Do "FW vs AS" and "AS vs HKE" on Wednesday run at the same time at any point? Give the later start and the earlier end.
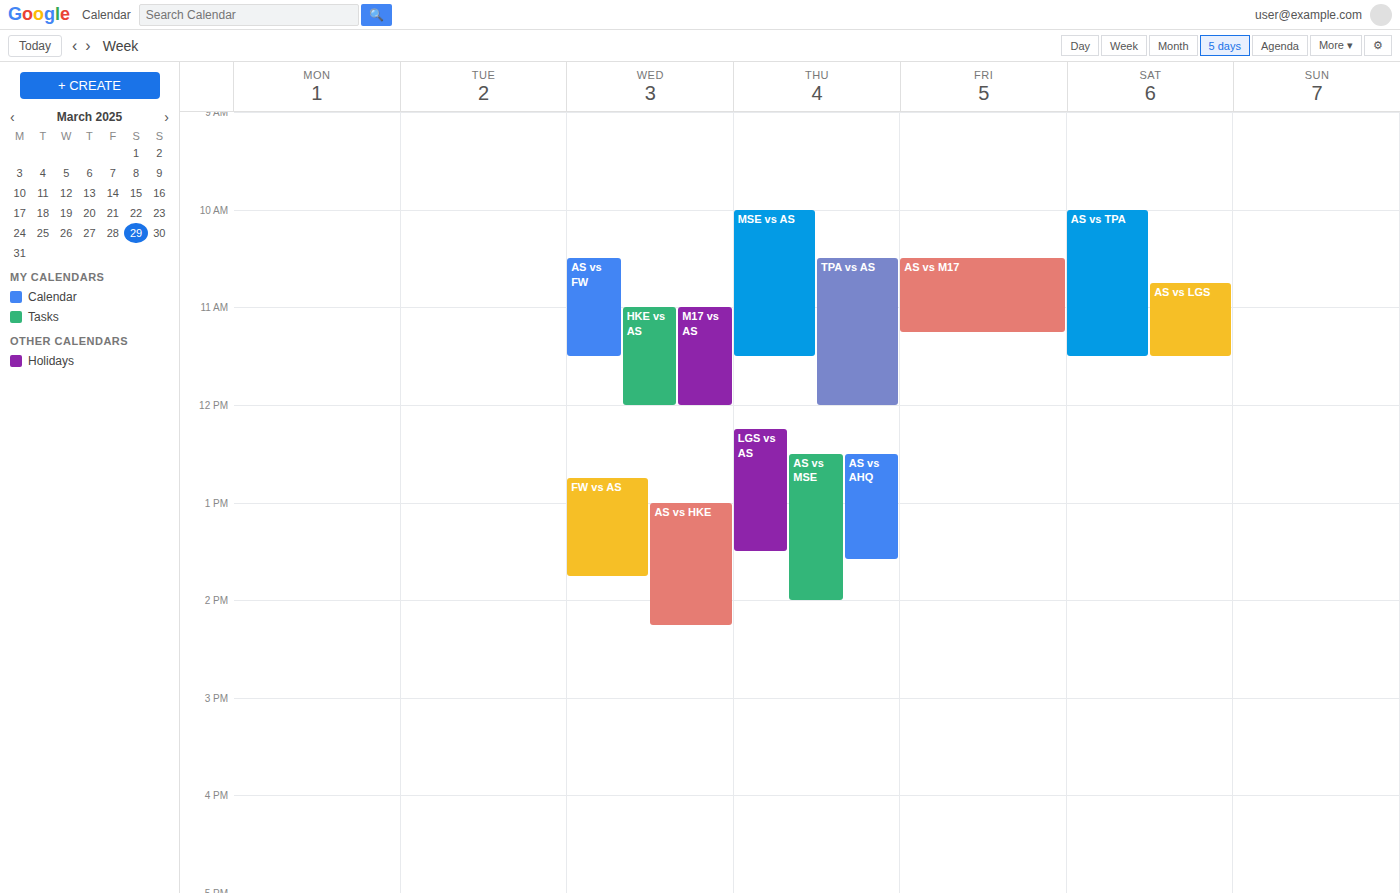
"AS vs HKE" starts at 1:00 PM, before "FW vs AS" ends at 1:45 PM -- they overlap.